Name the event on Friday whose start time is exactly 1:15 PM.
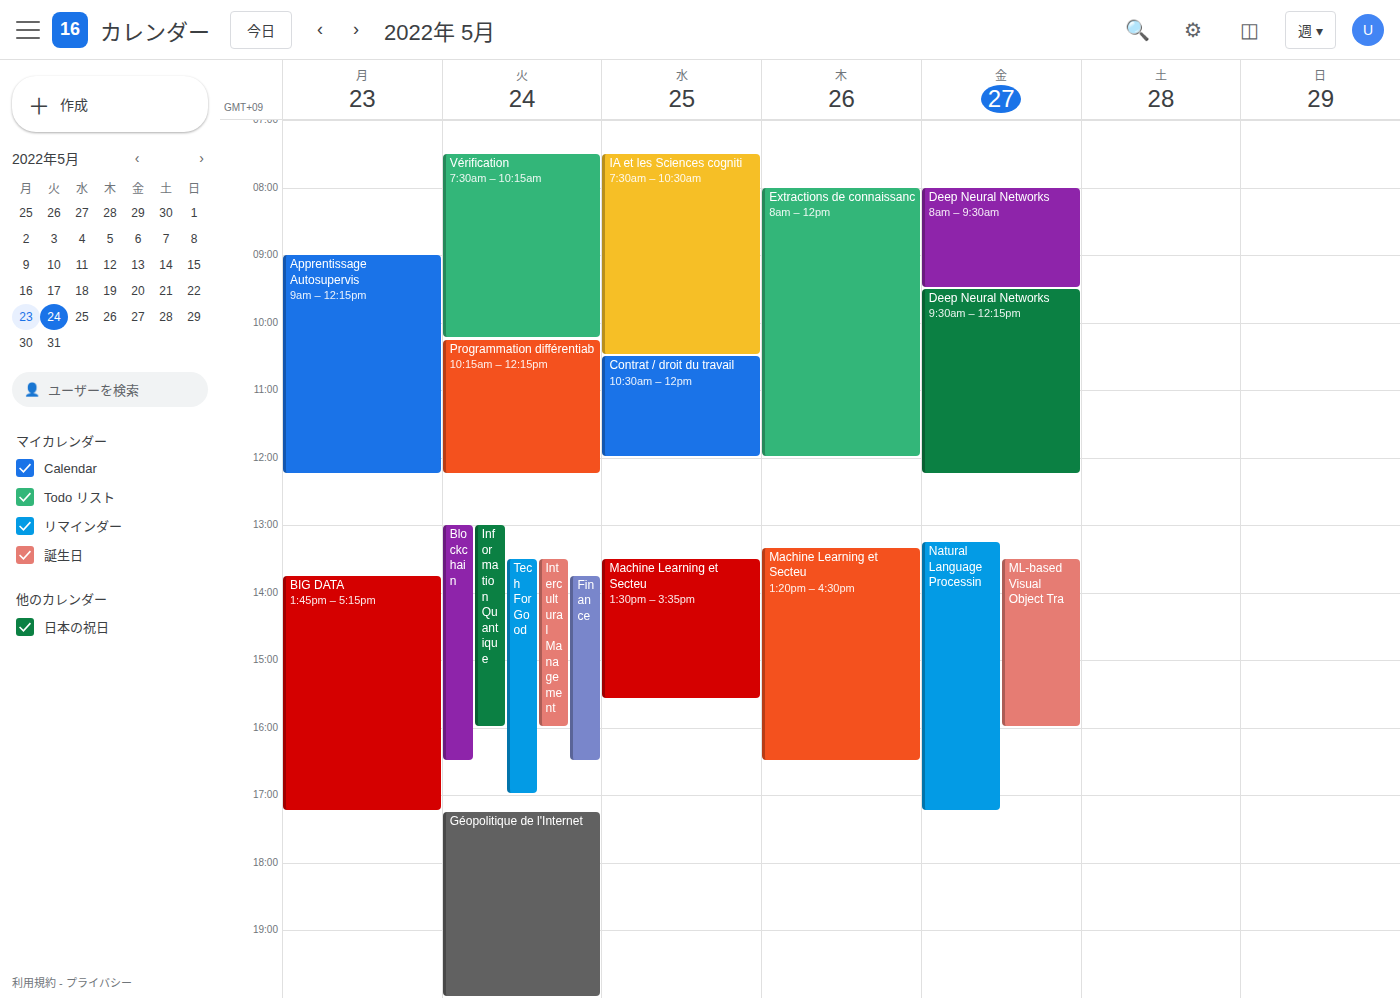
"Natural Language Processin"